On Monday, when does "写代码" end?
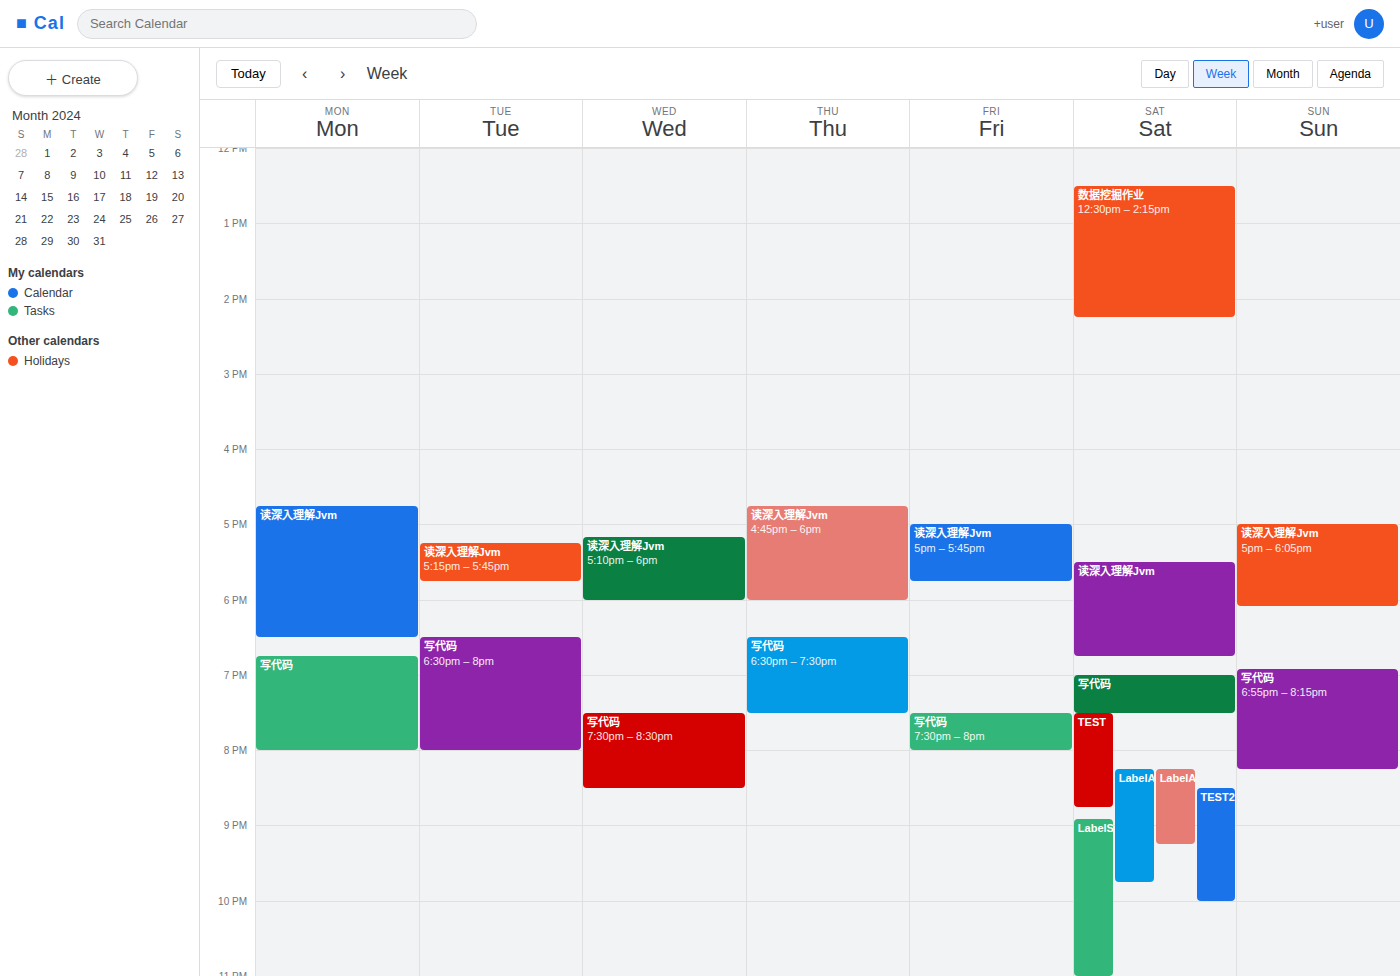
20:00